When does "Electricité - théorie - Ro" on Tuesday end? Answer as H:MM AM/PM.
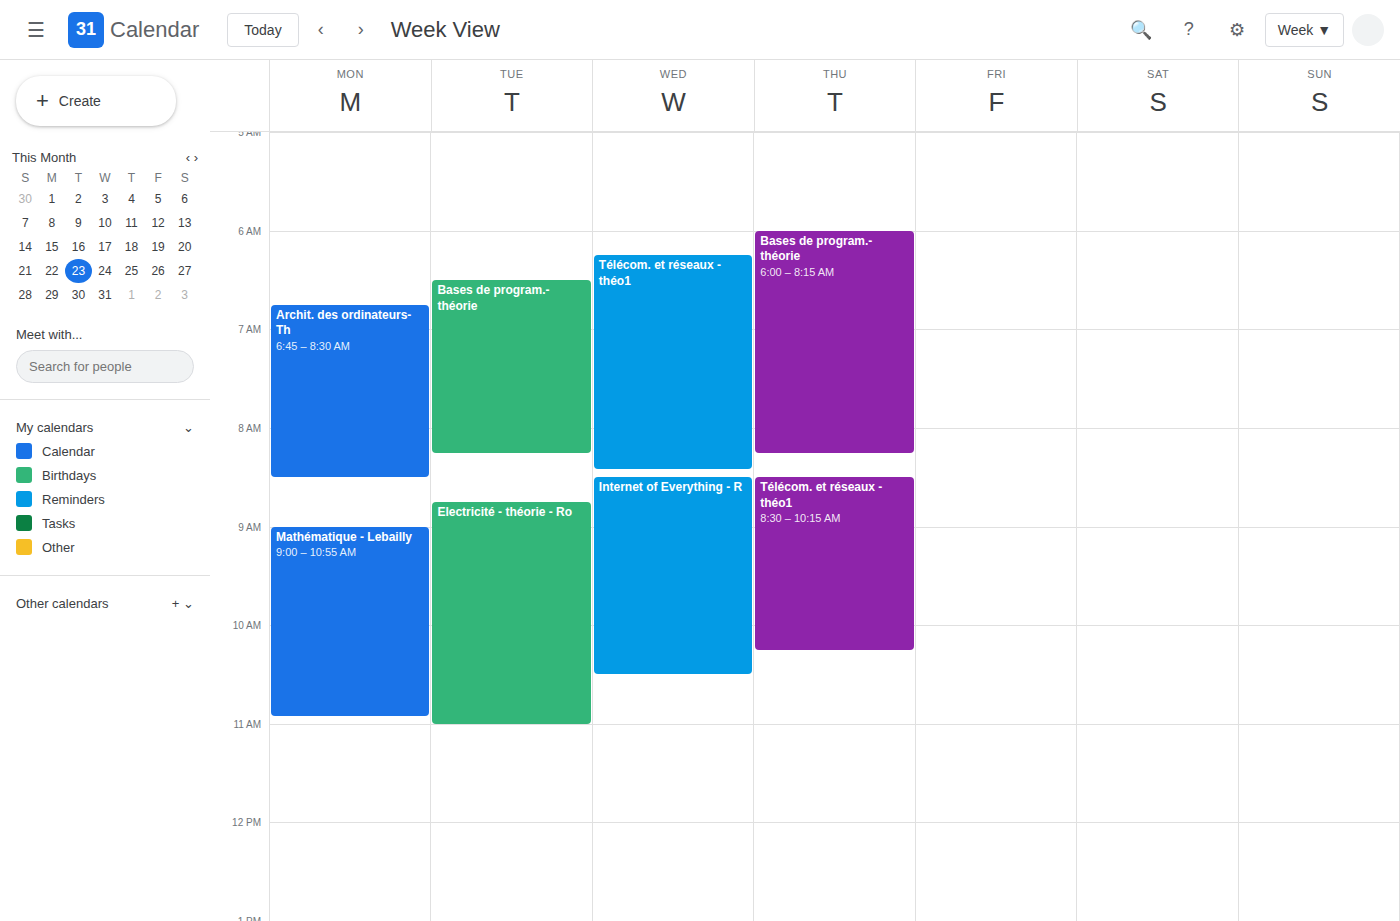
11:00 AM